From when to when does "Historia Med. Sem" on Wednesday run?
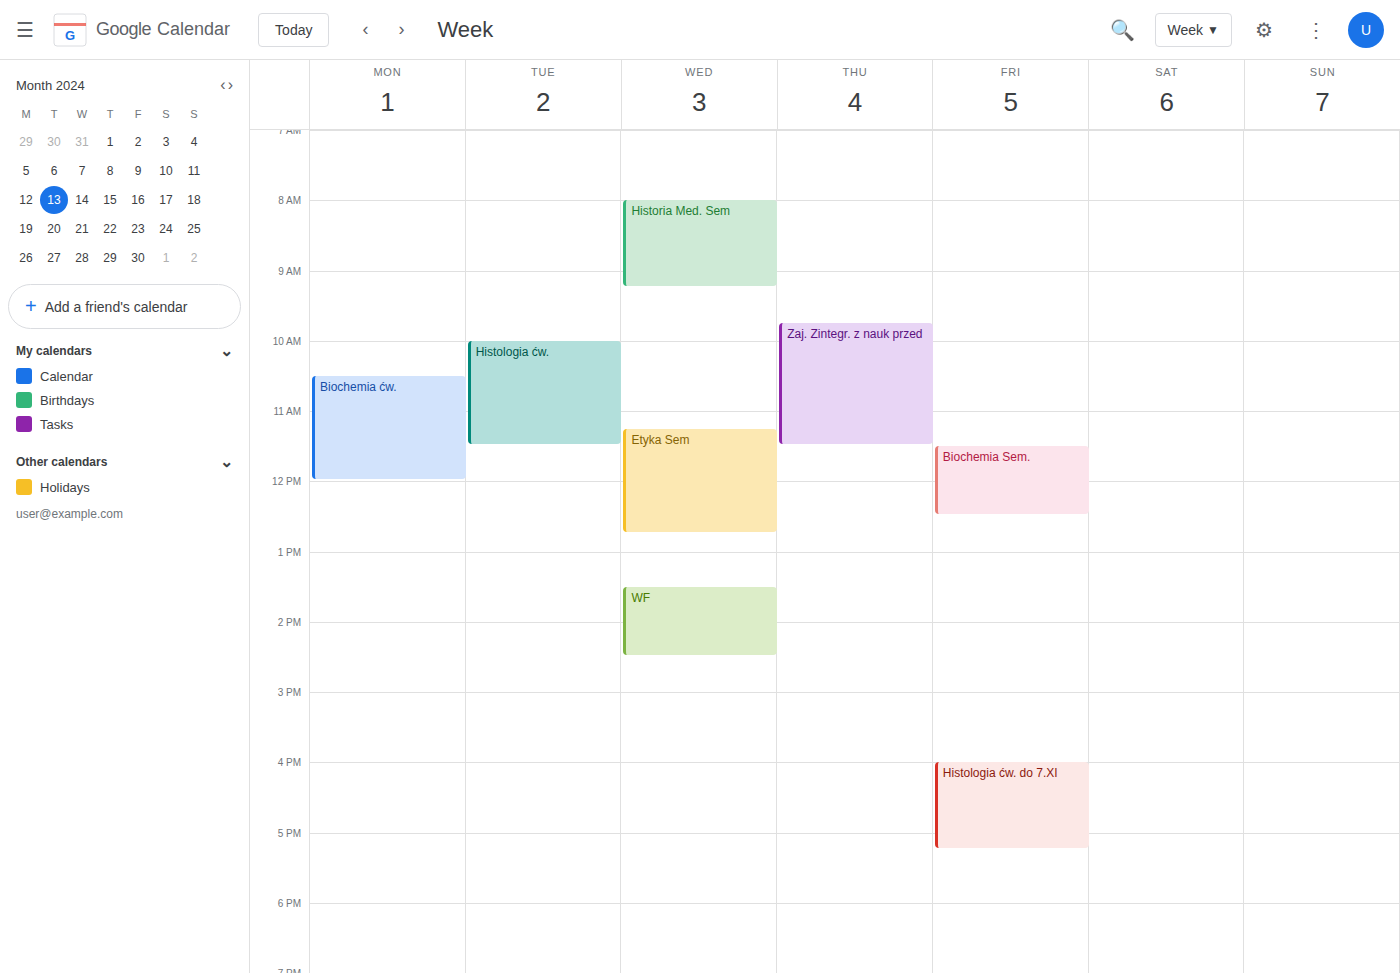
8:00 AM to 9:15 AM